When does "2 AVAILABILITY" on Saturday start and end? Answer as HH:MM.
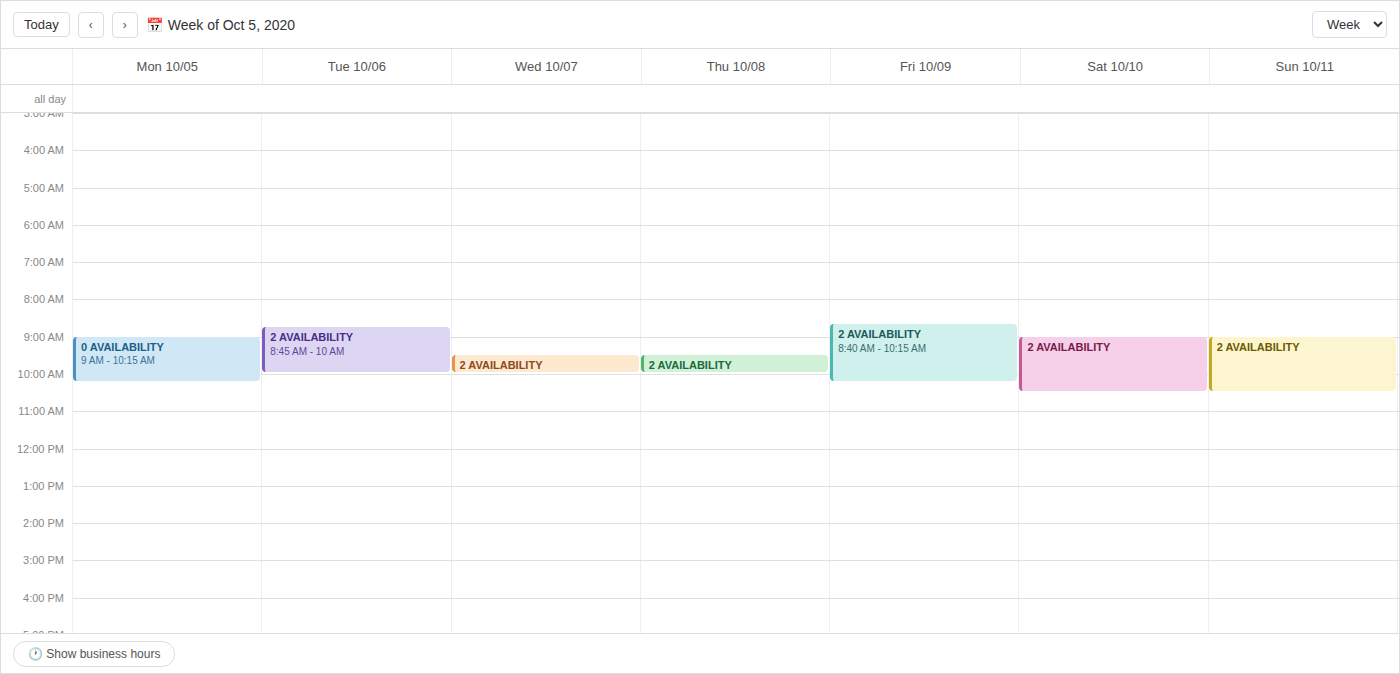
09:00 to 10:30